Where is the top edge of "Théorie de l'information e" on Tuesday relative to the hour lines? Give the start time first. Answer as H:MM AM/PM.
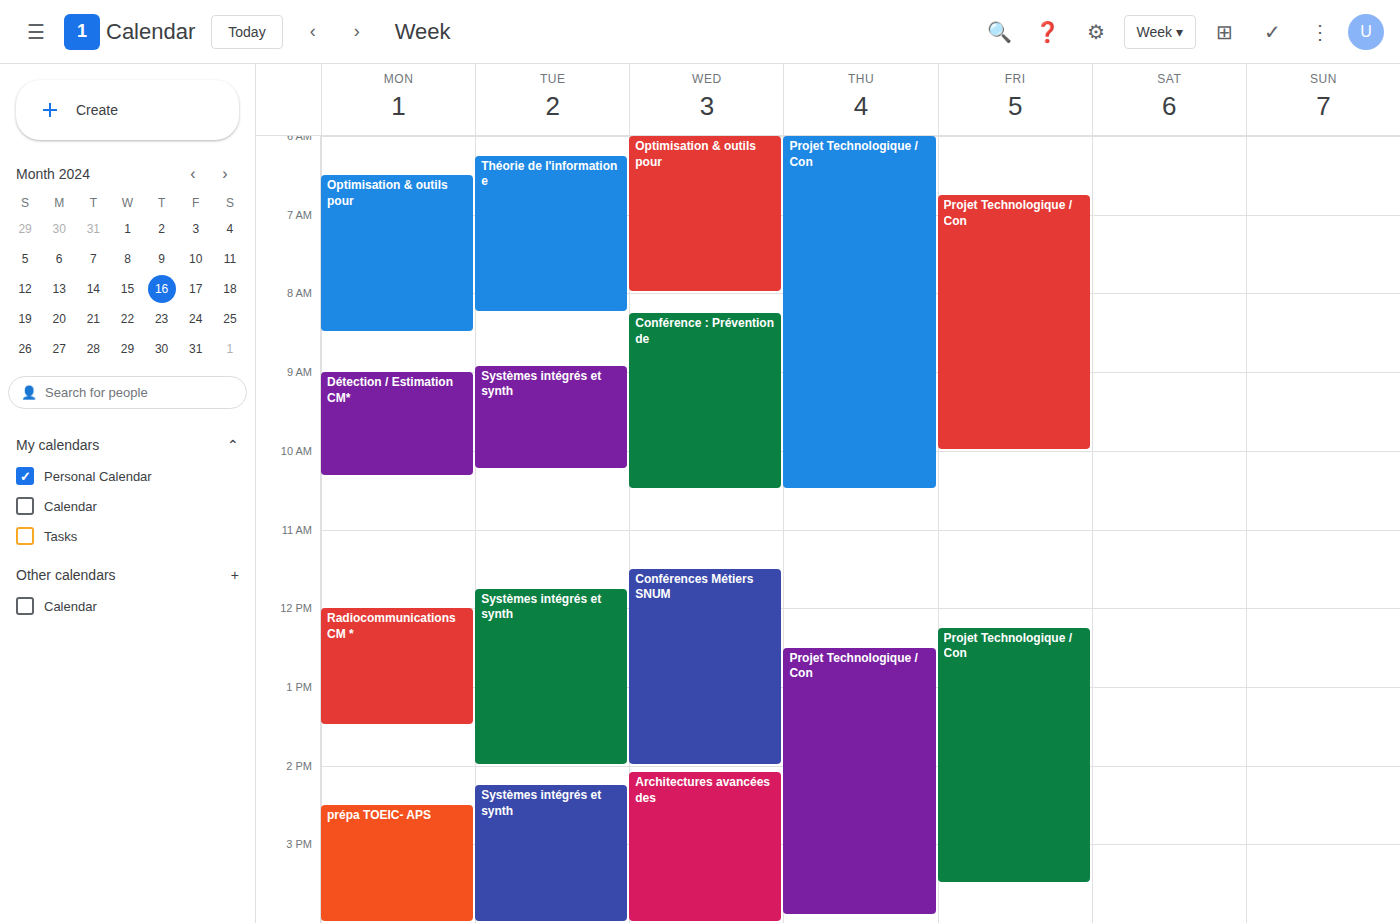
6:15 AM -- neither: a quarter of the way from the 6 AM line to the 7 AM line.